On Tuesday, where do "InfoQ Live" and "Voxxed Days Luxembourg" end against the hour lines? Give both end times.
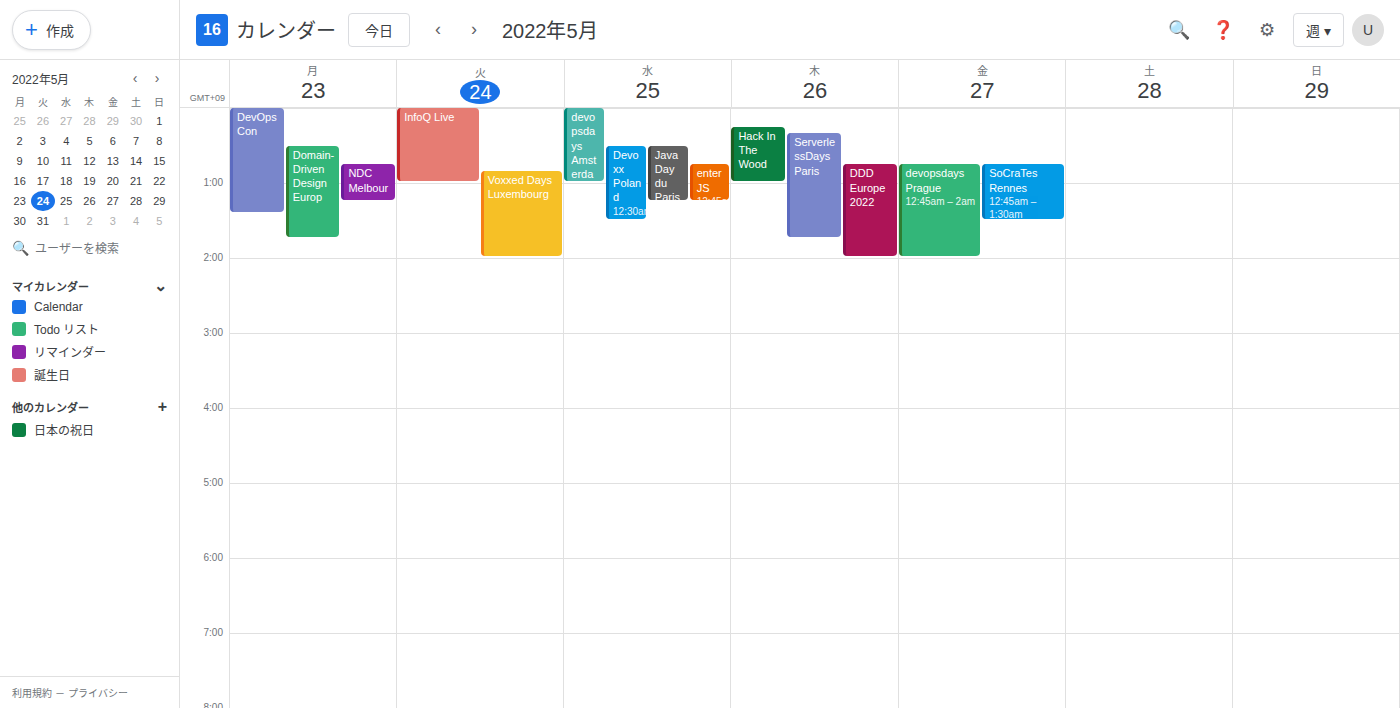
"InfoQ Live": 1:00 AM, exactly on the 1 AM line. "Voxxed Days Luxembourg": 2:00 AM, exactly on the 2 AM line.